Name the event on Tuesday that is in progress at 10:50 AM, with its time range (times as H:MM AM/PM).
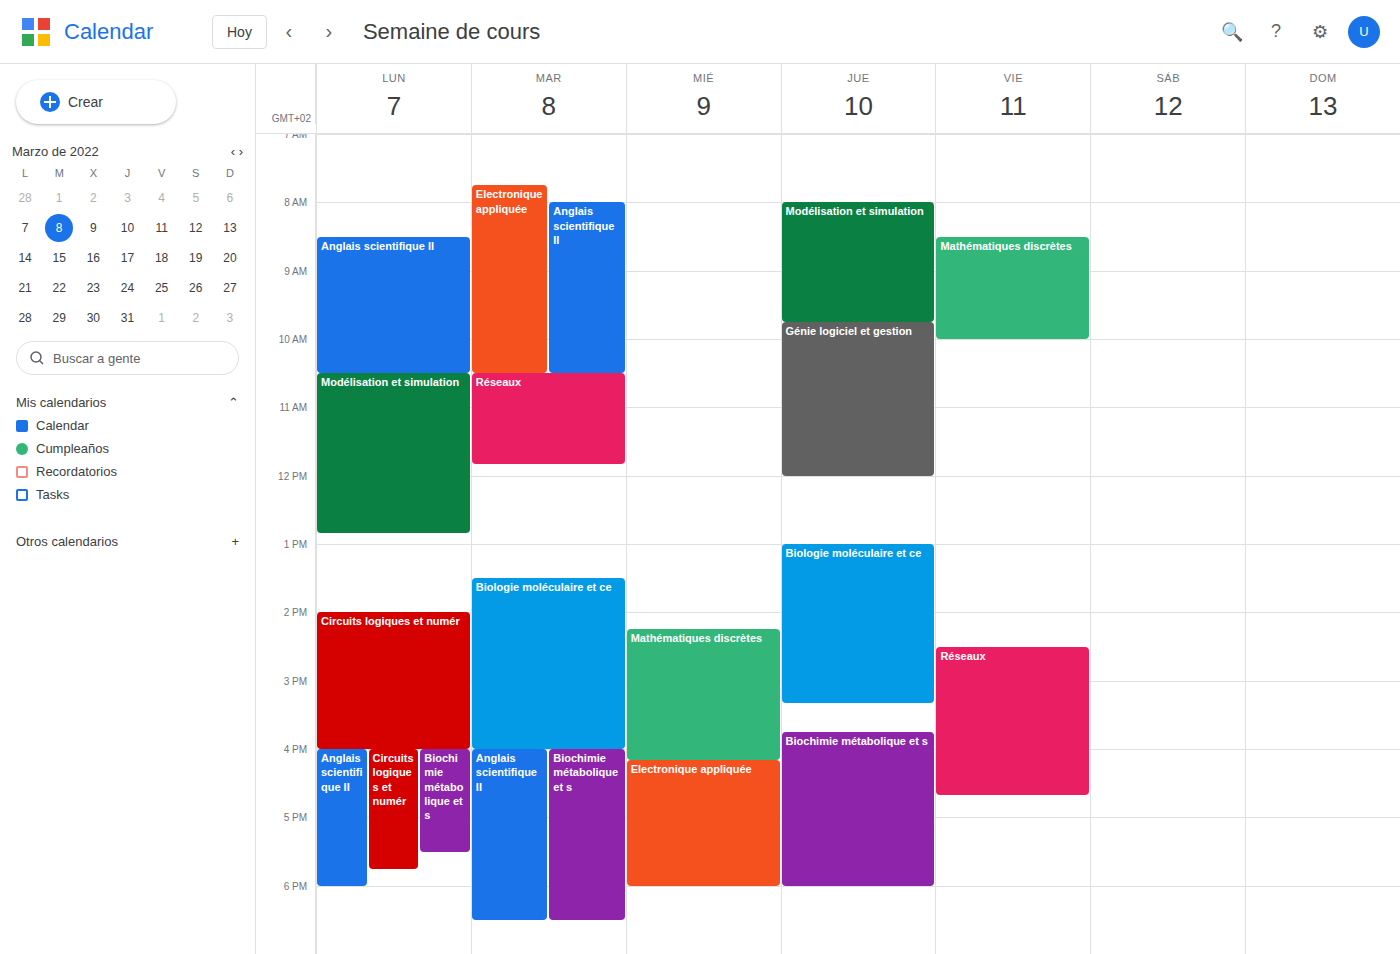
"Réseaux", 10:30 AM to 11:50 AM